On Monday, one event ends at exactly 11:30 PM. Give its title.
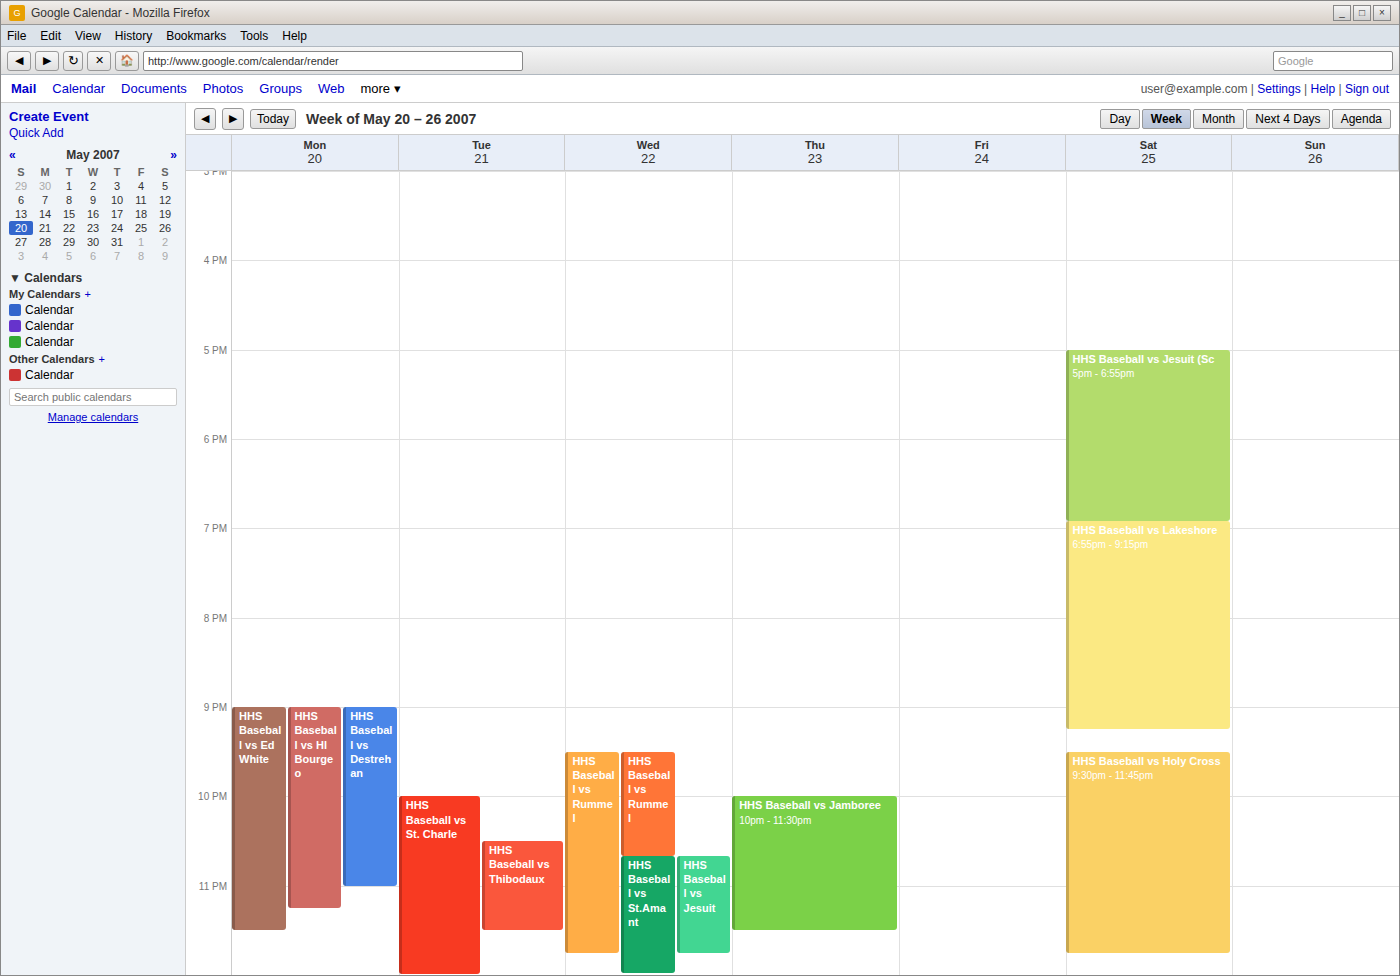
"HHS Baseball vs Ed White"